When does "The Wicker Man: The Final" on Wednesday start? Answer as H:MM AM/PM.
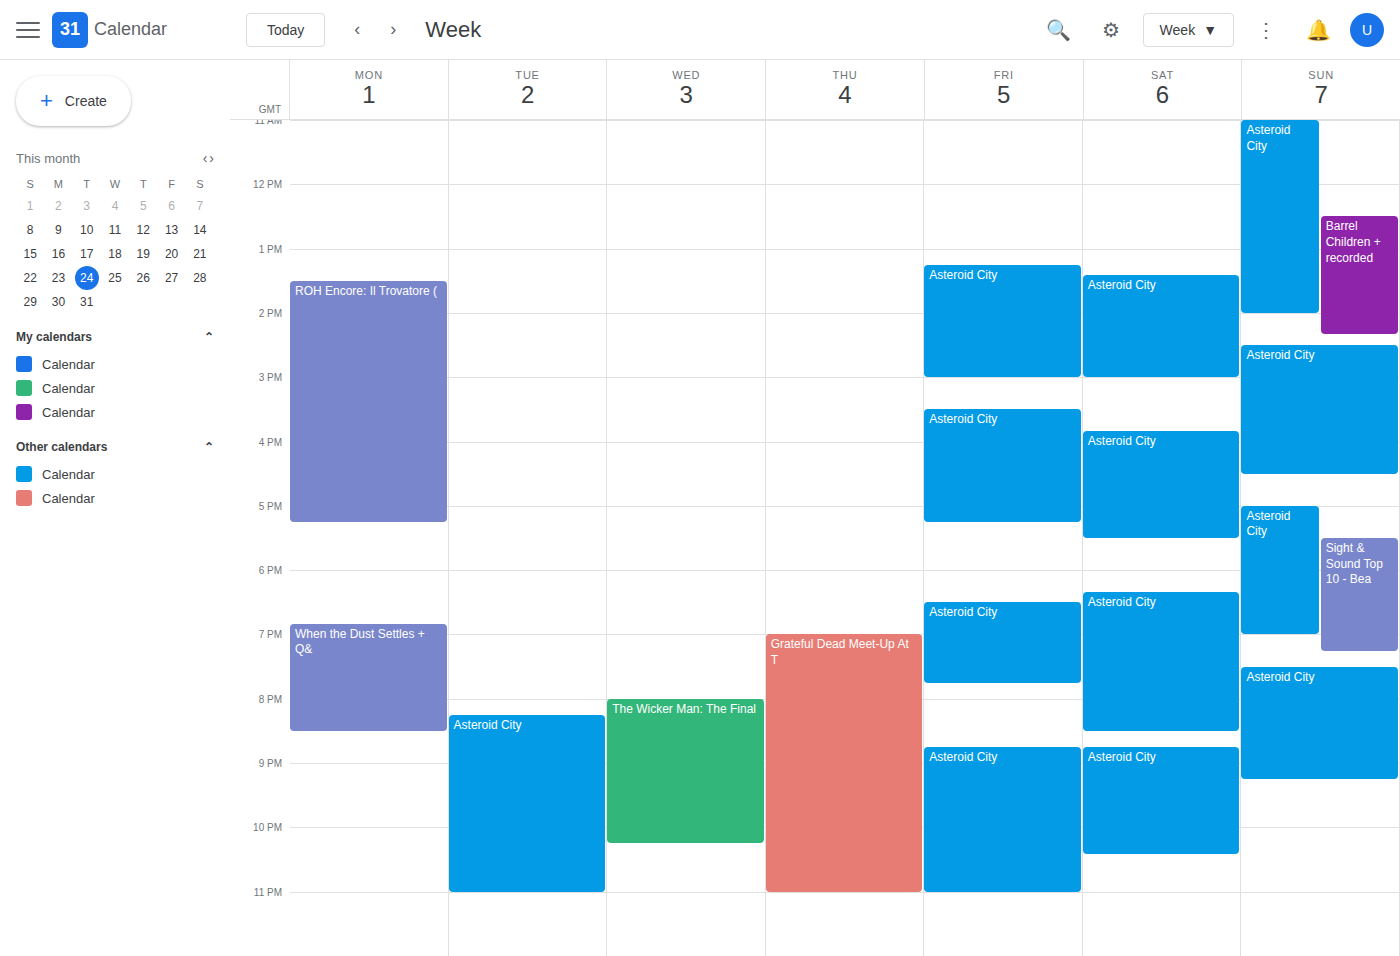
8:00 PM